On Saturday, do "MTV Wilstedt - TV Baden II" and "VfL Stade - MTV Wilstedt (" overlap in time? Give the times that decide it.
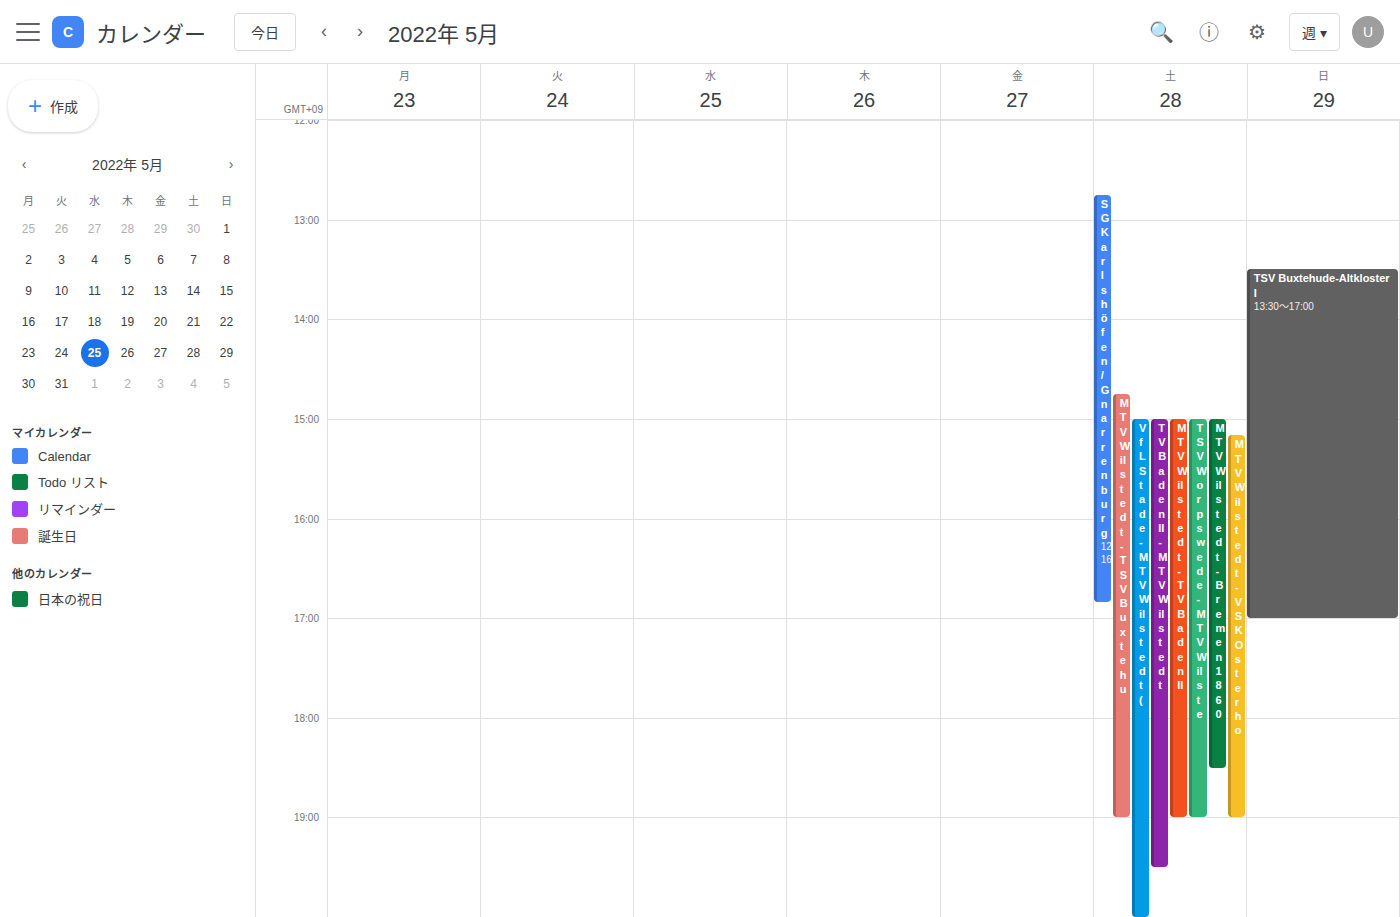
"MTV Wilstedt - TV Baden II" runs 15:00 to 19:00, inside "VfL Stade - MTV Wilstedt (" -- they overlap.